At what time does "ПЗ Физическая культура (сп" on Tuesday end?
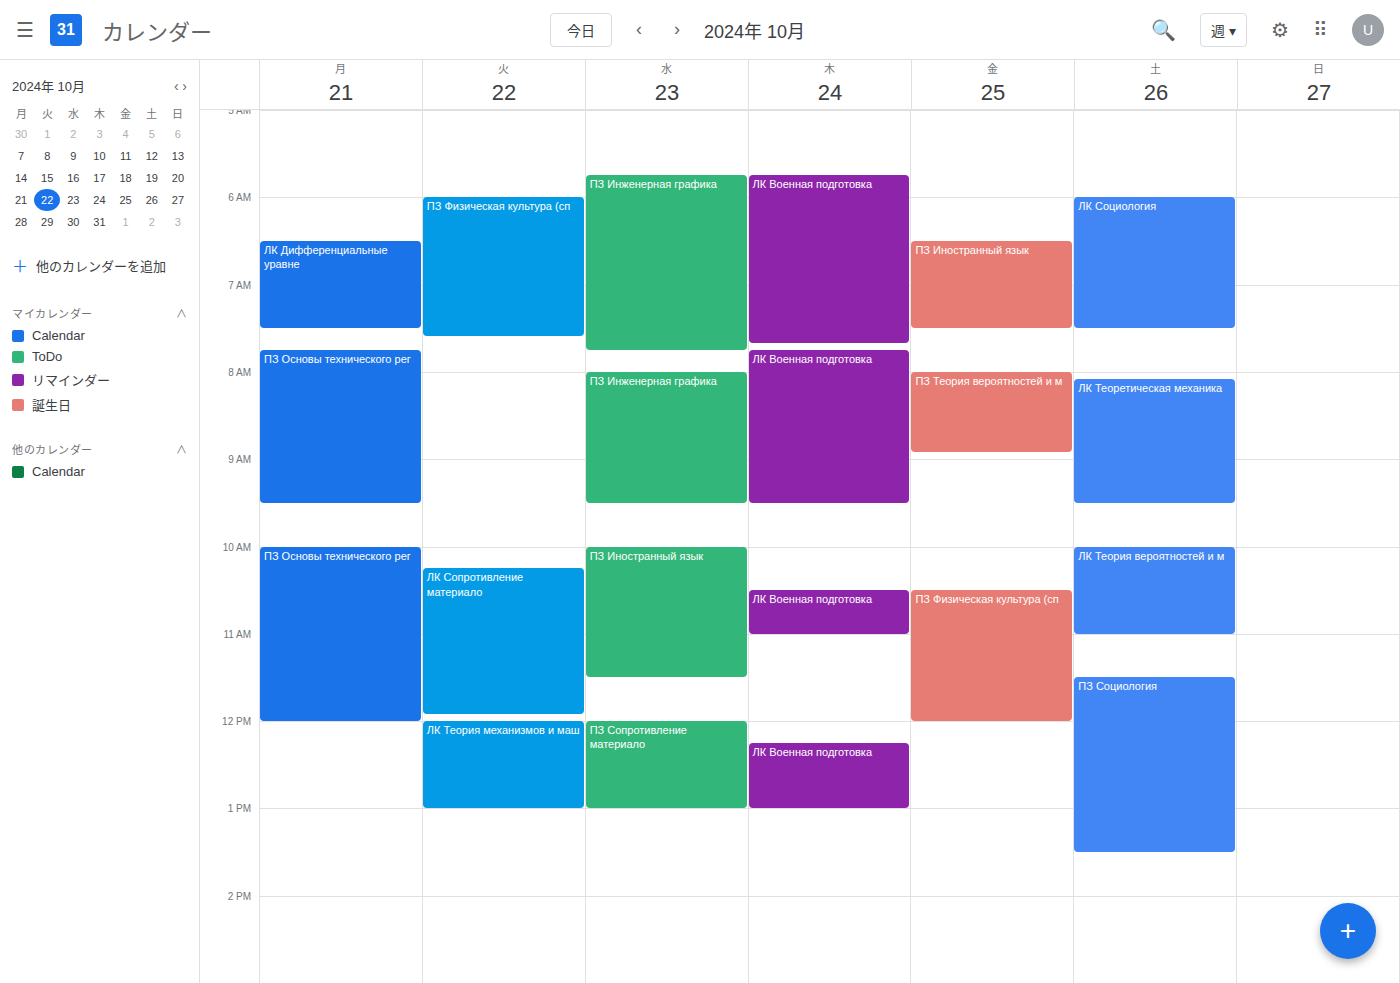
7:35 AM